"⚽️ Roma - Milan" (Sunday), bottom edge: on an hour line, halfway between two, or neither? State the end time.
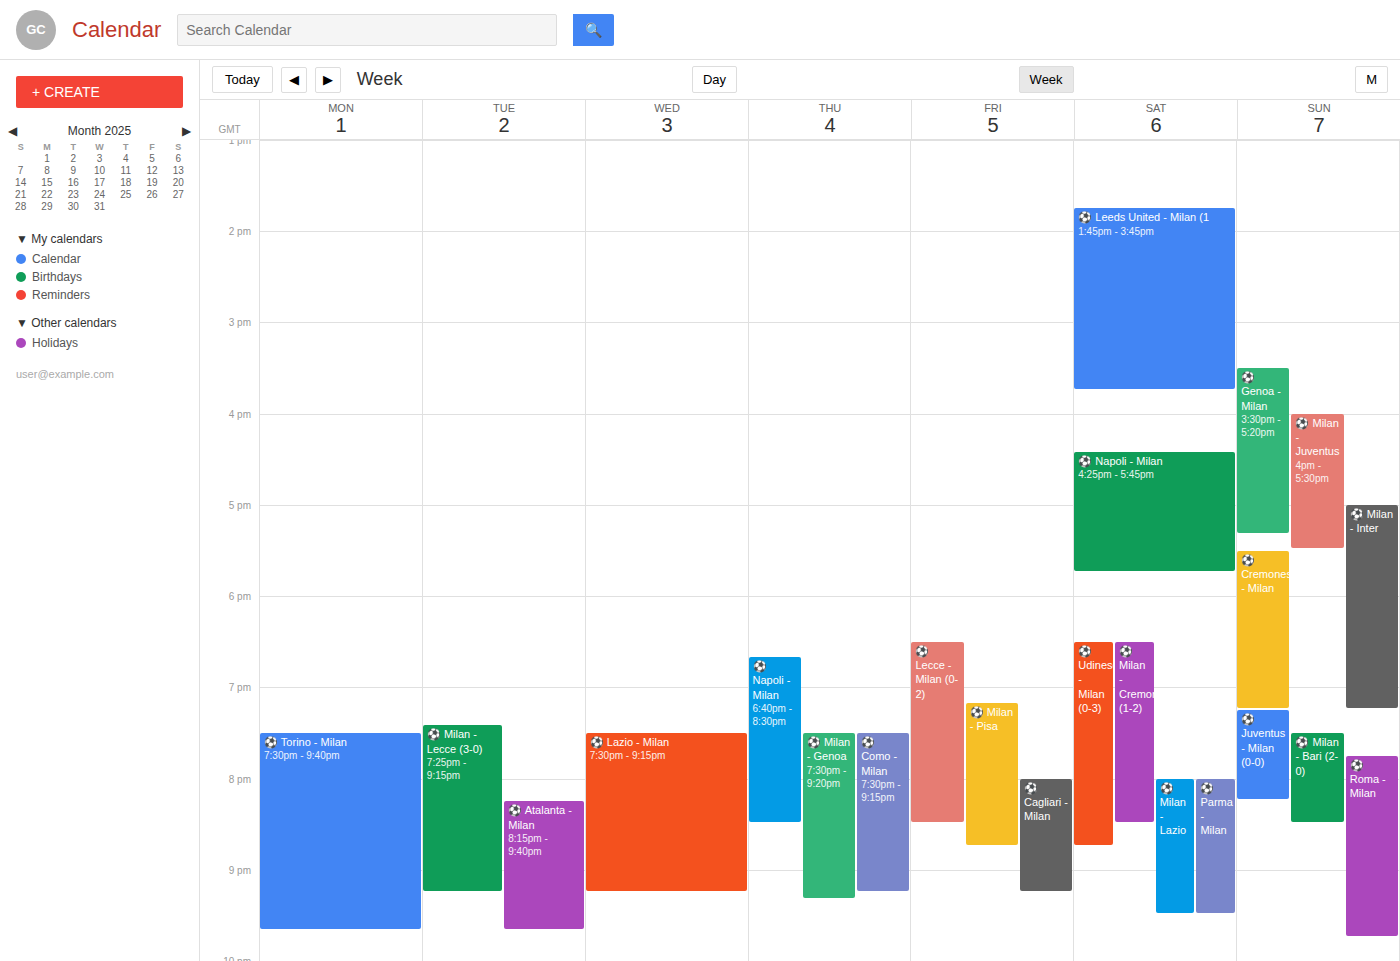
9:45 PM -- neither: three quarters of the way from the 9 PM line to the 10 PM line.